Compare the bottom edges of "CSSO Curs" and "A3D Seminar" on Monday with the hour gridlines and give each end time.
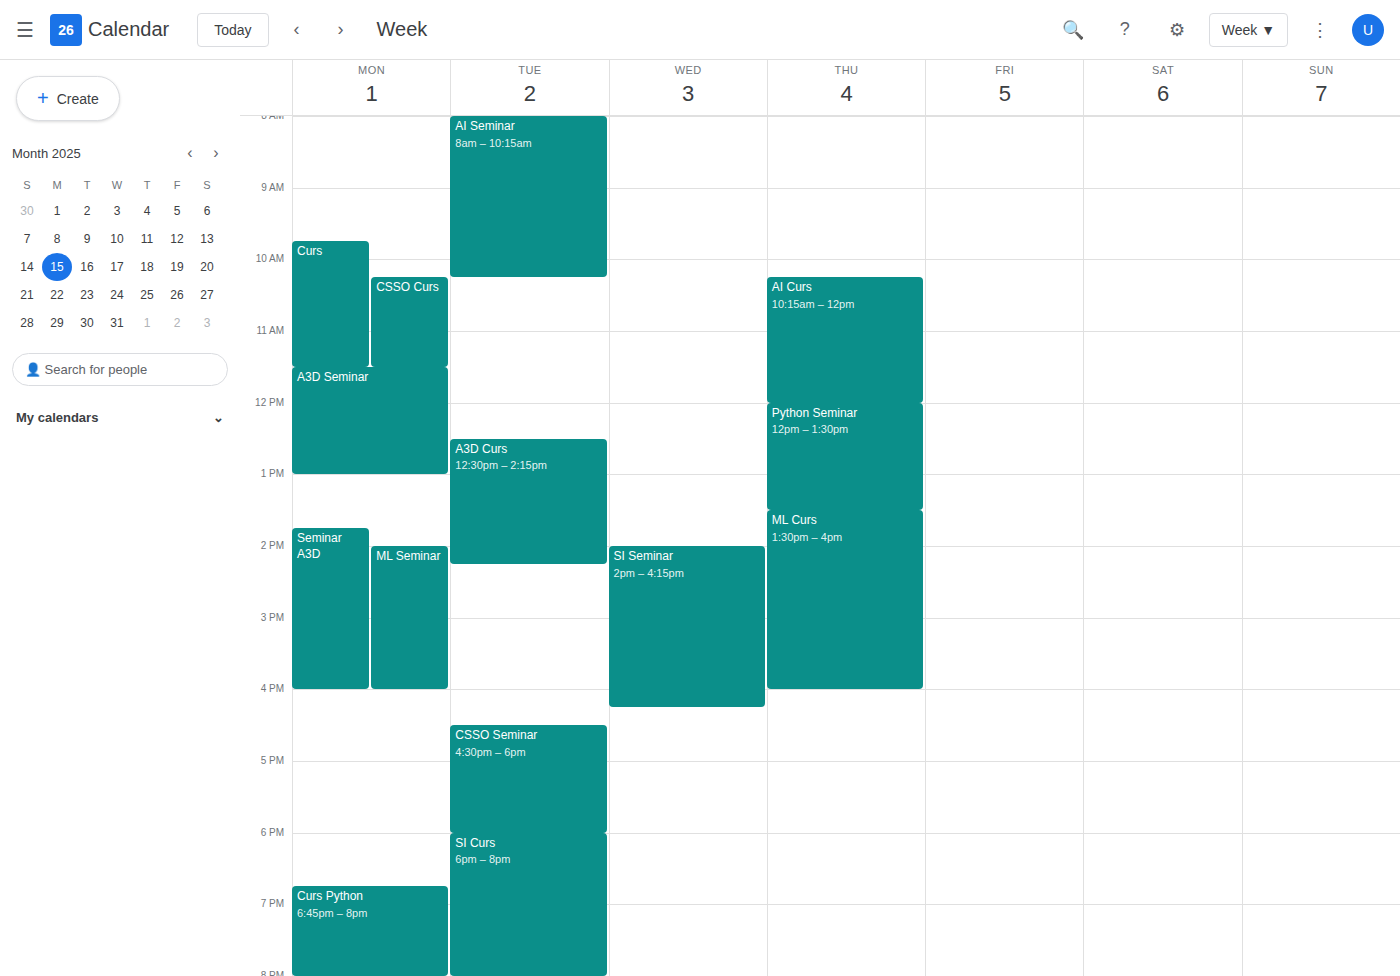
"CSSO Curs": 11:30 AM, halfway between the 11 AM and 12 PM lines. "A3D Seminar": 1:00 PM, exactly on the 1 PM line.